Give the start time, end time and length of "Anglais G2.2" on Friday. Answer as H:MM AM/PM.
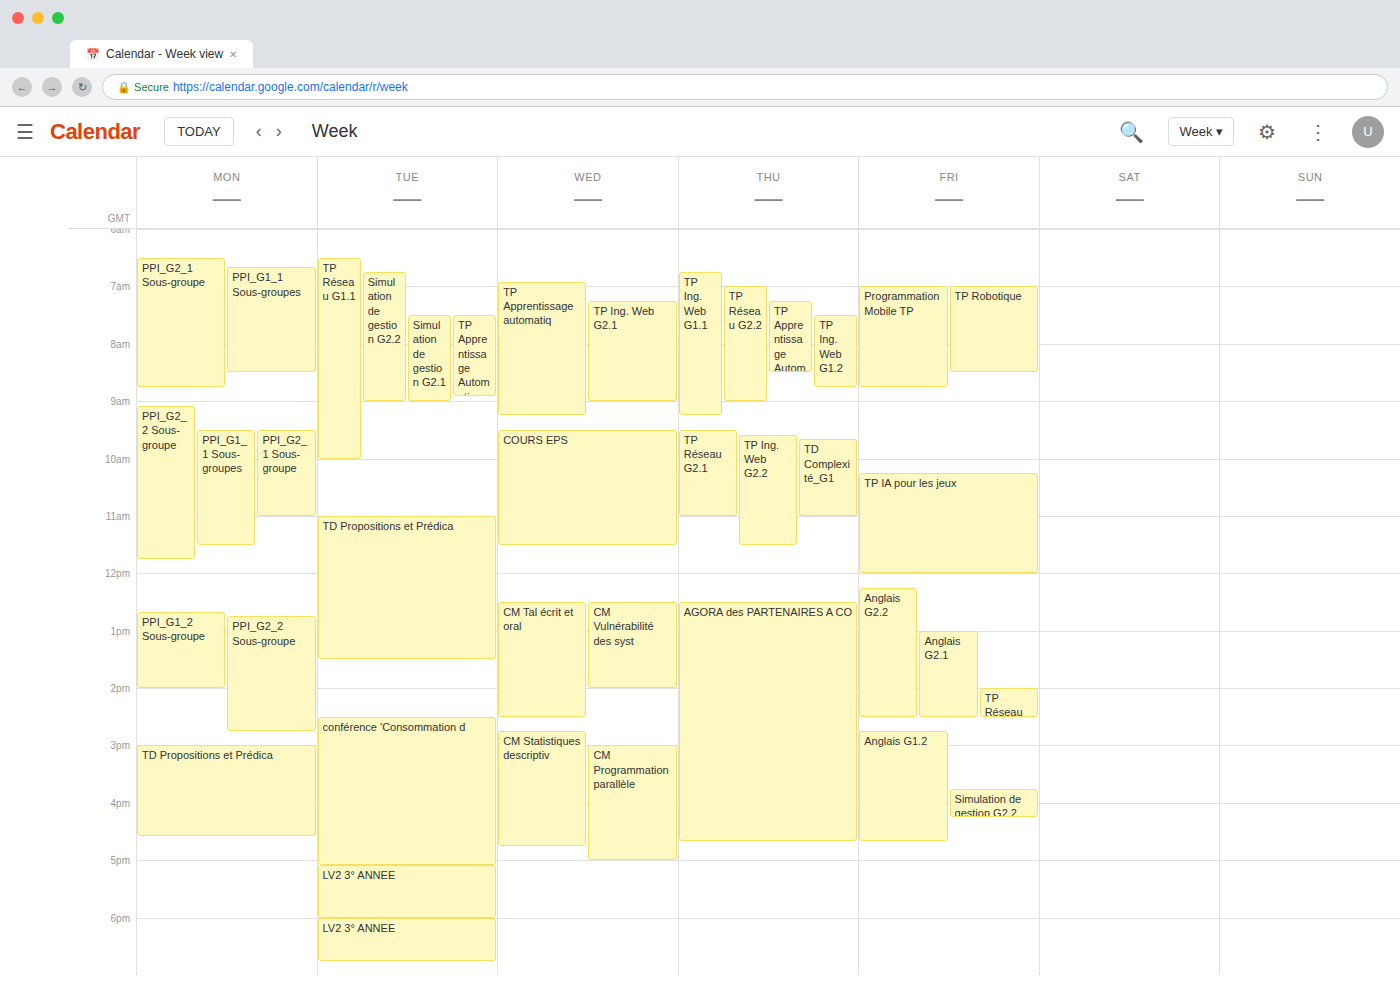
12:15 PM to 2:30 PM, 2 hours 15 minutes